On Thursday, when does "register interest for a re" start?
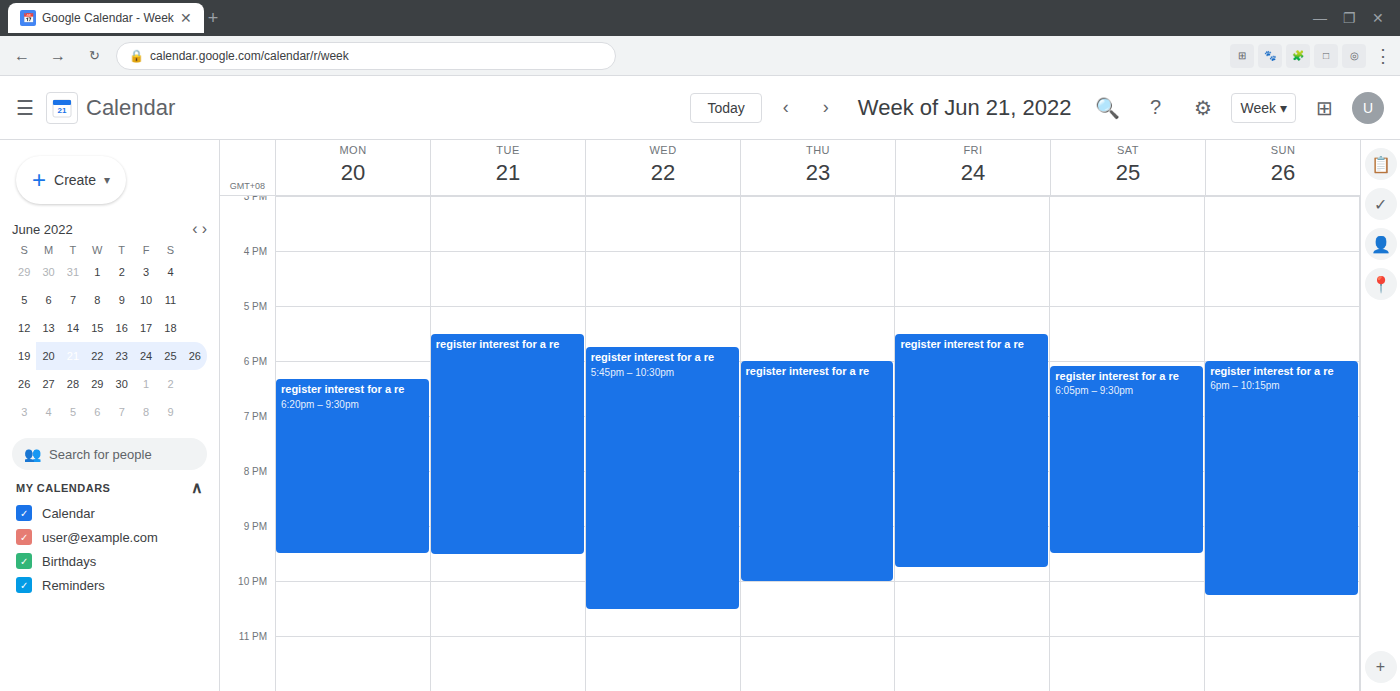
6:00 PM